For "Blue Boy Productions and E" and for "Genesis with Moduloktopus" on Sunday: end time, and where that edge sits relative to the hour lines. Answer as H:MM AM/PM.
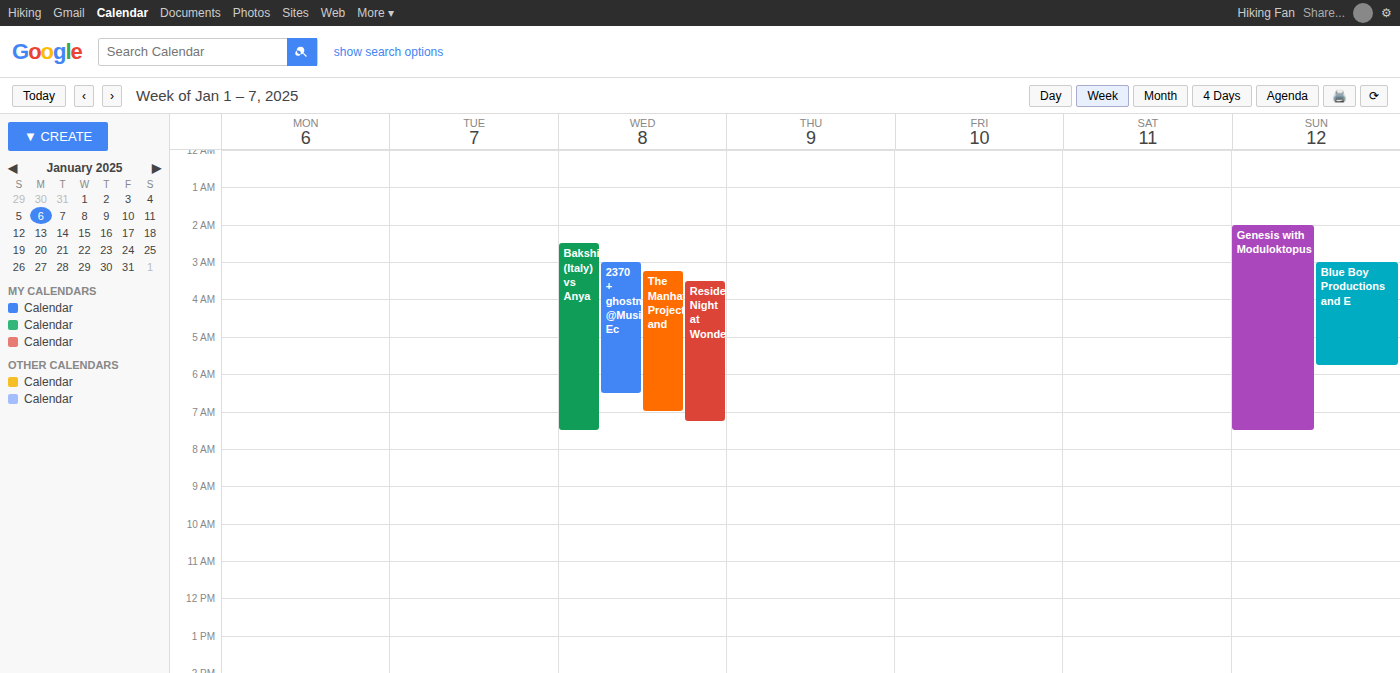
"Blue Boy Productions and E": 5:45 AM, neither: three quarters of the way from the 5 AM line to the 6 AM line. "Genesis with Moduloktopus": 7:30 AM, halfway between the 7 AM and 8 AM lines.